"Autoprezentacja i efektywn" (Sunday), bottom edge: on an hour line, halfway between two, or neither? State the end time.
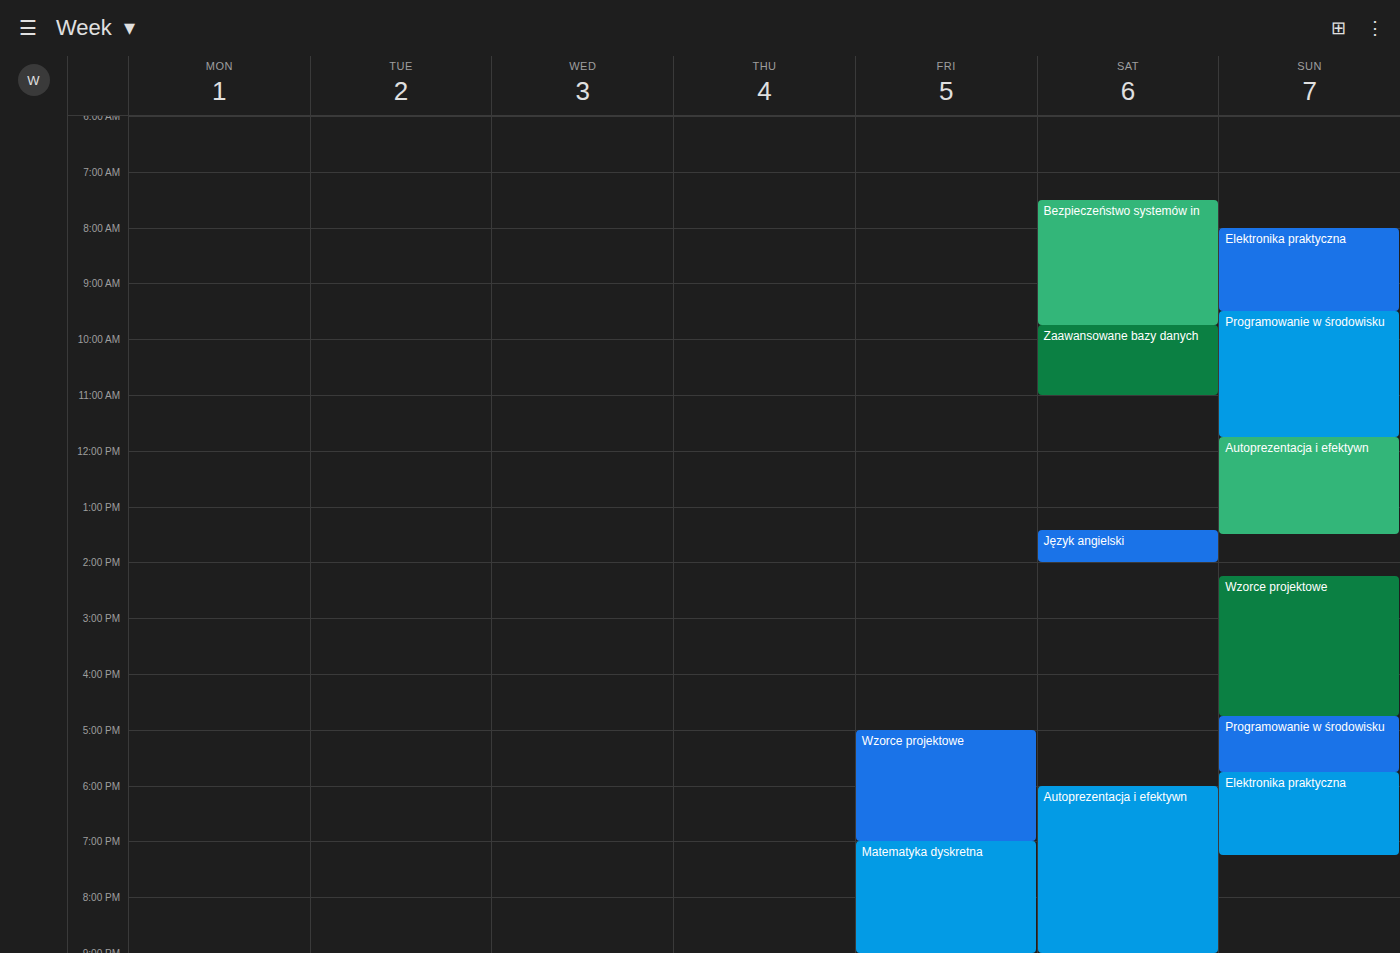
1:30 PM -- halfway between the 1 PM and 2 PM lines.